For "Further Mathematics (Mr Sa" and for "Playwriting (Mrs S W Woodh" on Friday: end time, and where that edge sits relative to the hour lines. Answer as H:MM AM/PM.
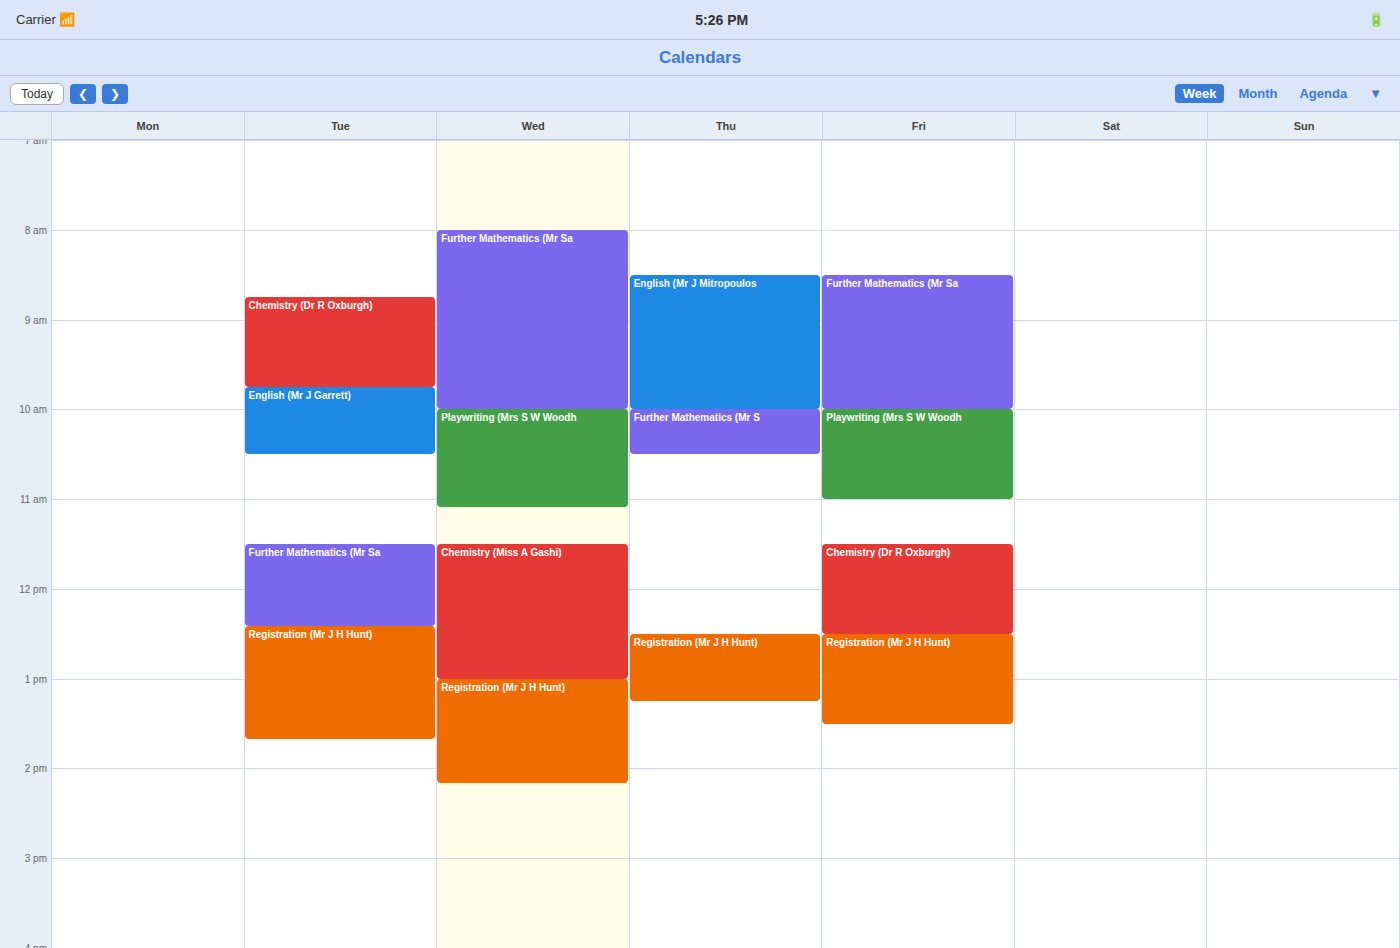
"Further Mathematics (Mr Sa": 10:00 AM, exactly on the 10 AM line. "Playwriting (Mrs S W Woodh": 11:00 AM, exactly on the 11 AM line.